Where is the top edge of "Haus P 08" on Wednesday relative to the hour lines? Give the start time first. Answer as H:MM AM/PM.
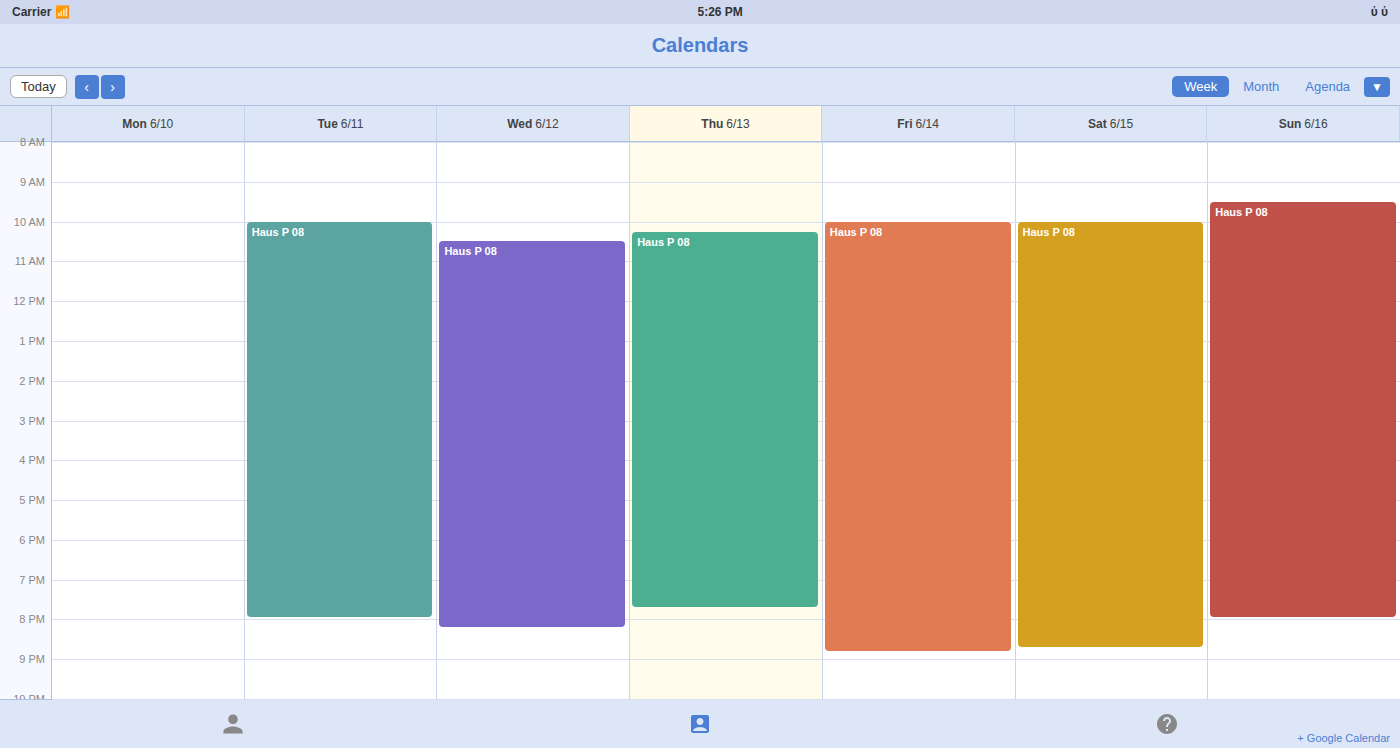
10:30 AM -- halfway between the 10 AM and 11 AM lines.